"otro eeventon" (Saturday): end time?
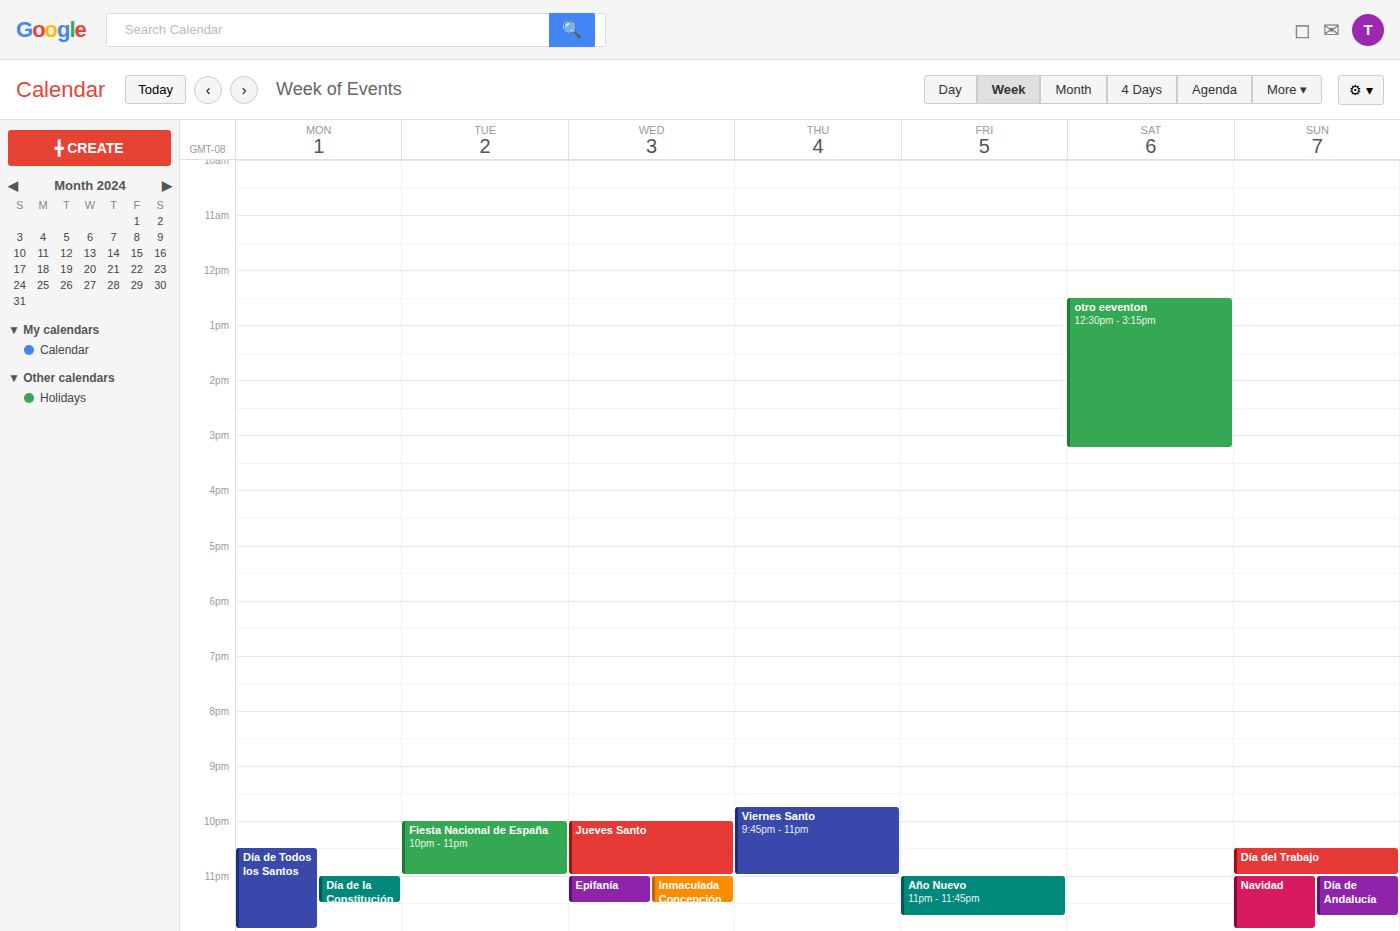
3:15 PM